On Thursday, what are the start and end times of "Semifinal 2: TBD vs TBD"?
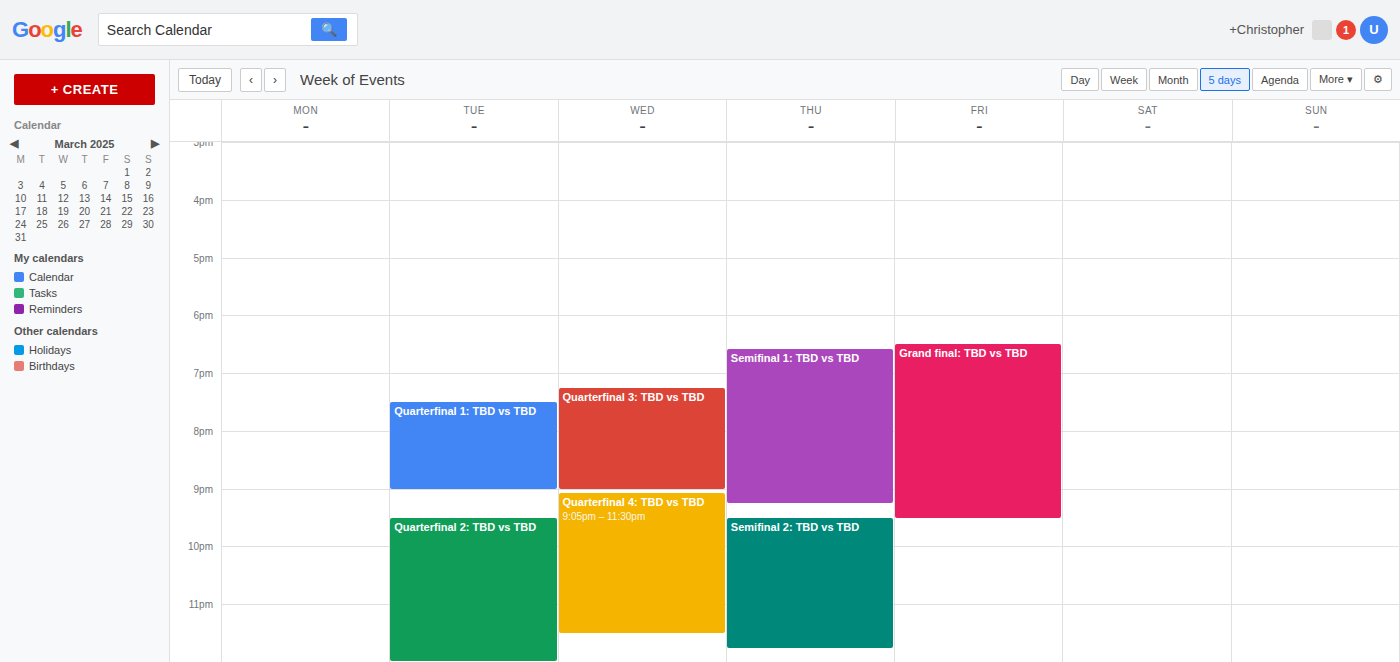
21:30 to 23:45